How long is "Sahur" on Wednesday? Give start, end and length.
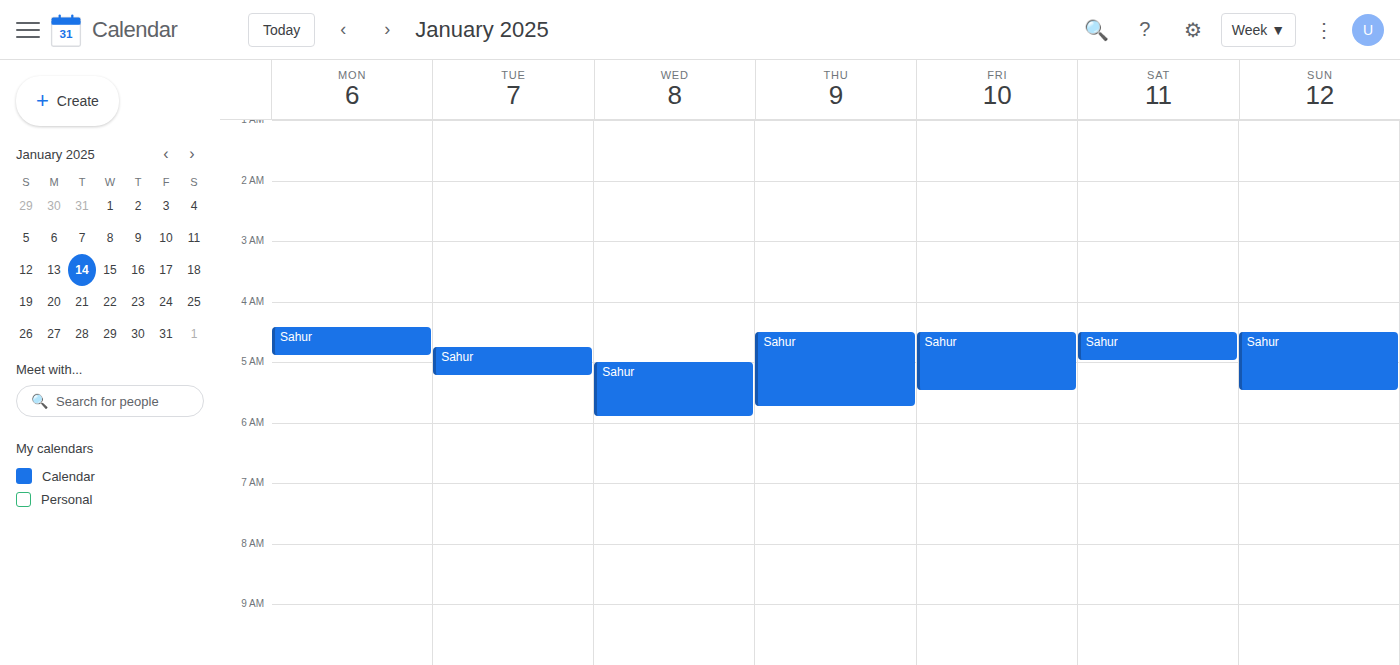
5:00 AM to 5:55 AM, 55 minutes